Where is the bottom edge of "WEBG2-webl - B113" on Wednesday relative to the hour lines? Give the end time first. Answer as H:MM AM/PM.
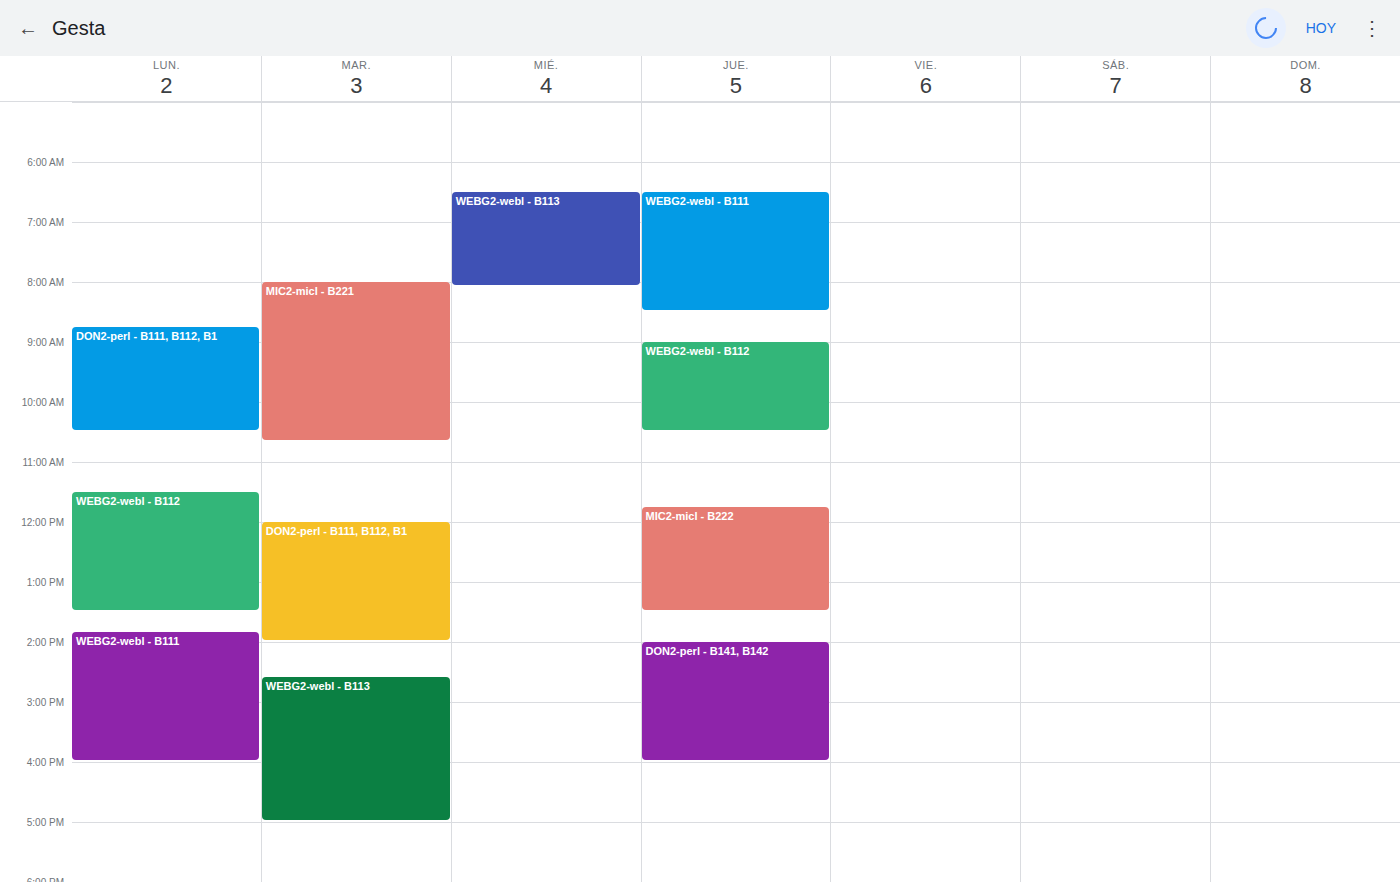
8:05 AM -- neither: 5 minutes below the 8 AM line and 55 minutes above the 9 AM line.